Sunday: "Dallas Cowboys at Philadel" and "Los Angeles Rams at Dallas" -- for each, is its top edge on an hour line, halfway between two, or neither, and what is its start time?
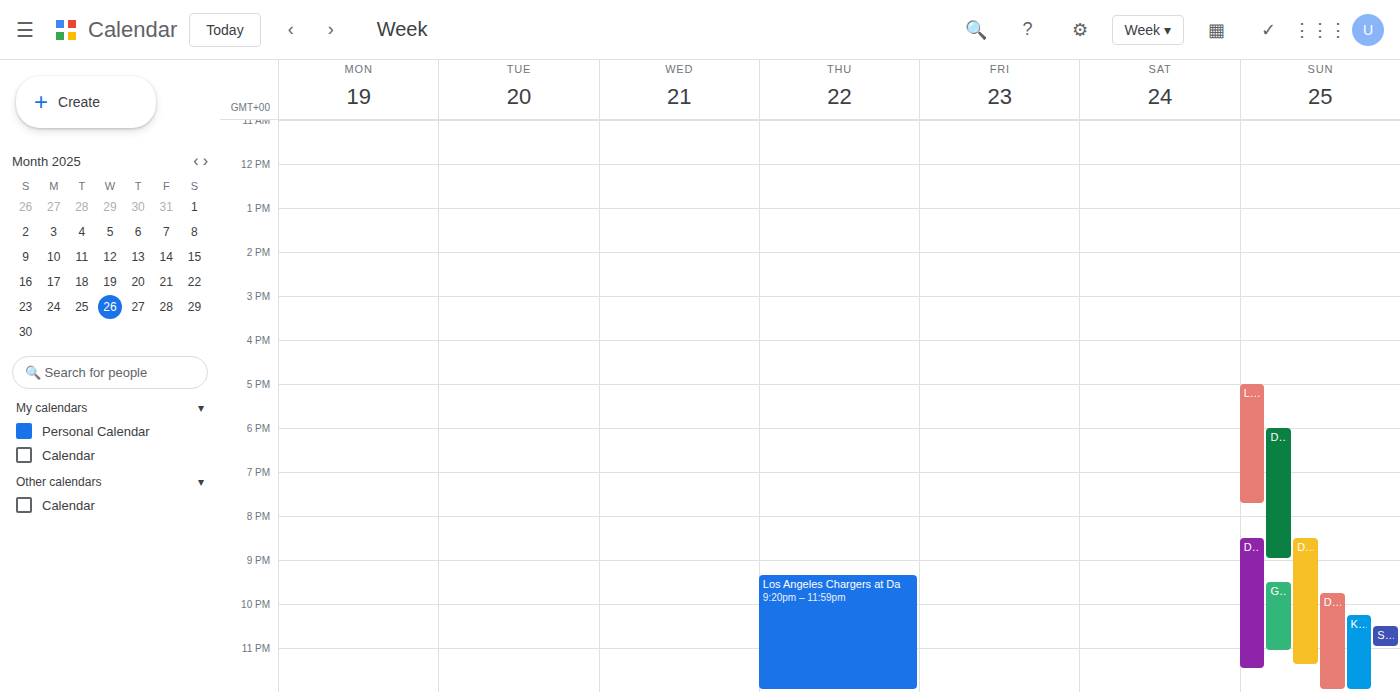
"Dallas Cowboys at Philadel": 6:00 PM, exactly on the 6 PM line. "Los Angeles Rams at Dallas": 5:00 PM, exactly on the 5 PM line.